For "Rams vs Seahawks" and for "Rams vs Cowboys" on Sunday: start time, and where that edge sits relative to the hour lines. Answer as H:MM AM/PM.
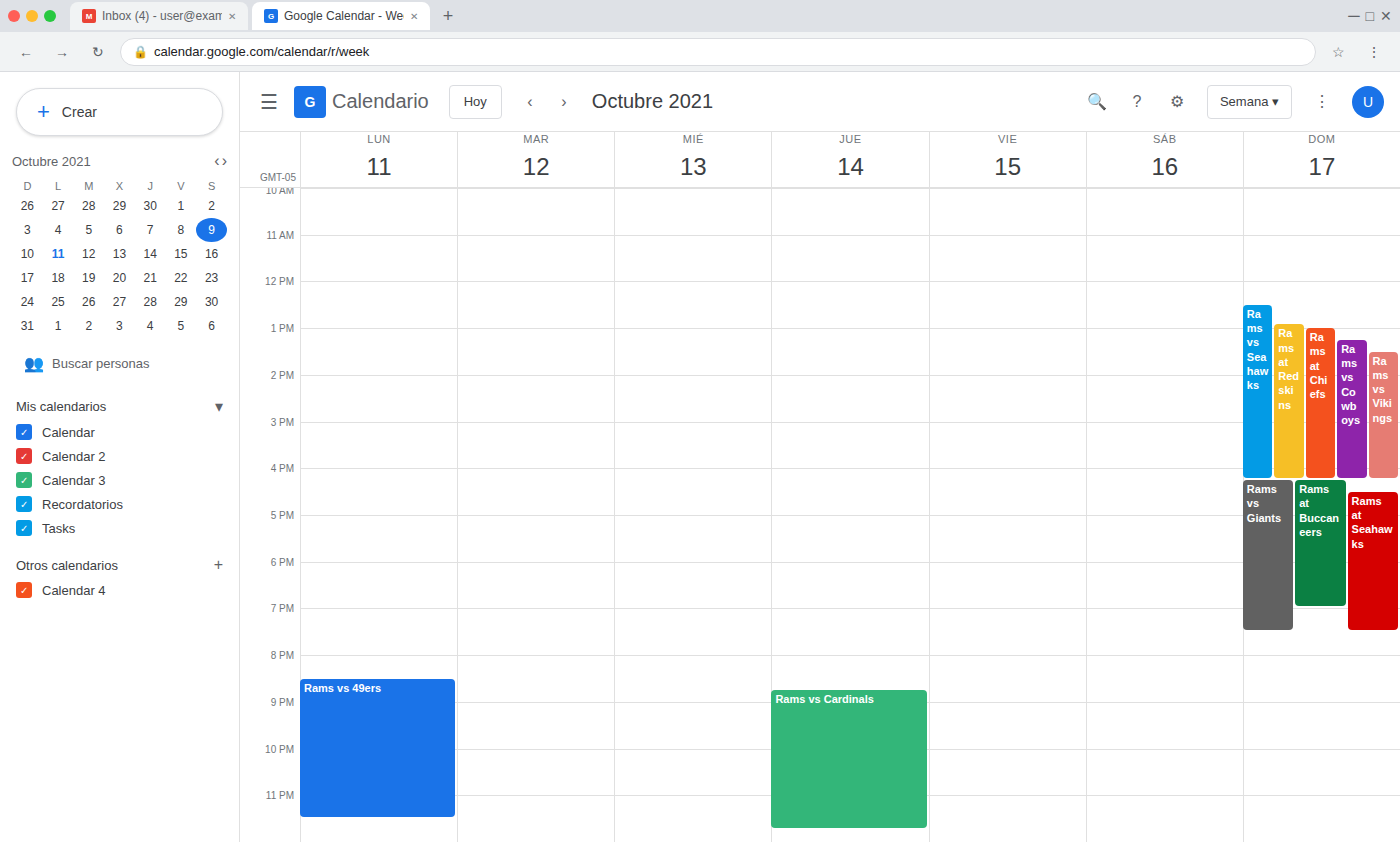
"Rams vs Seahawks": 12:30 PM, halfway between the 12 PM and 1 PM lines. "Rams vs Cowboys": 1:15 PM, neither: a quarter of the way from the 1 PM line to the 2 PM line.